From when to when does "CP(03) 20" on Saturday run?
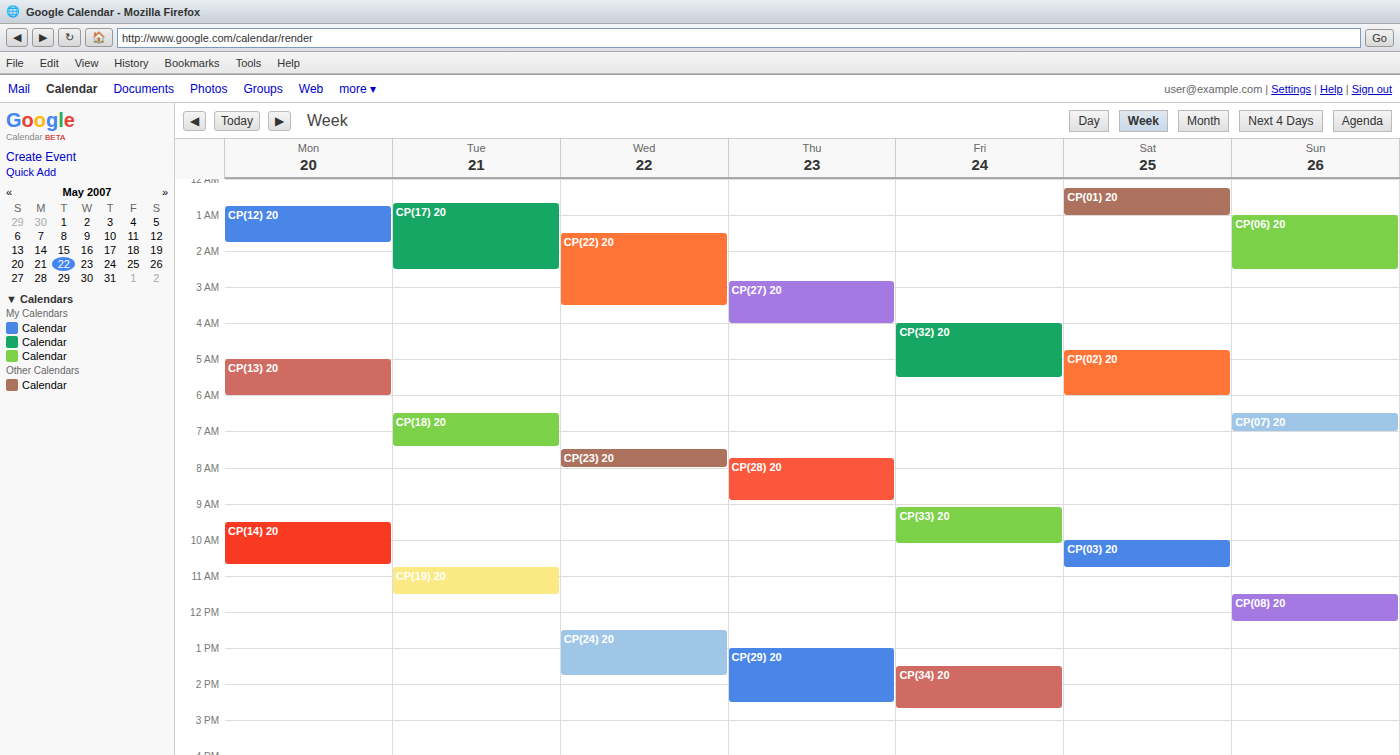
10:00 AM to 10:45 AM